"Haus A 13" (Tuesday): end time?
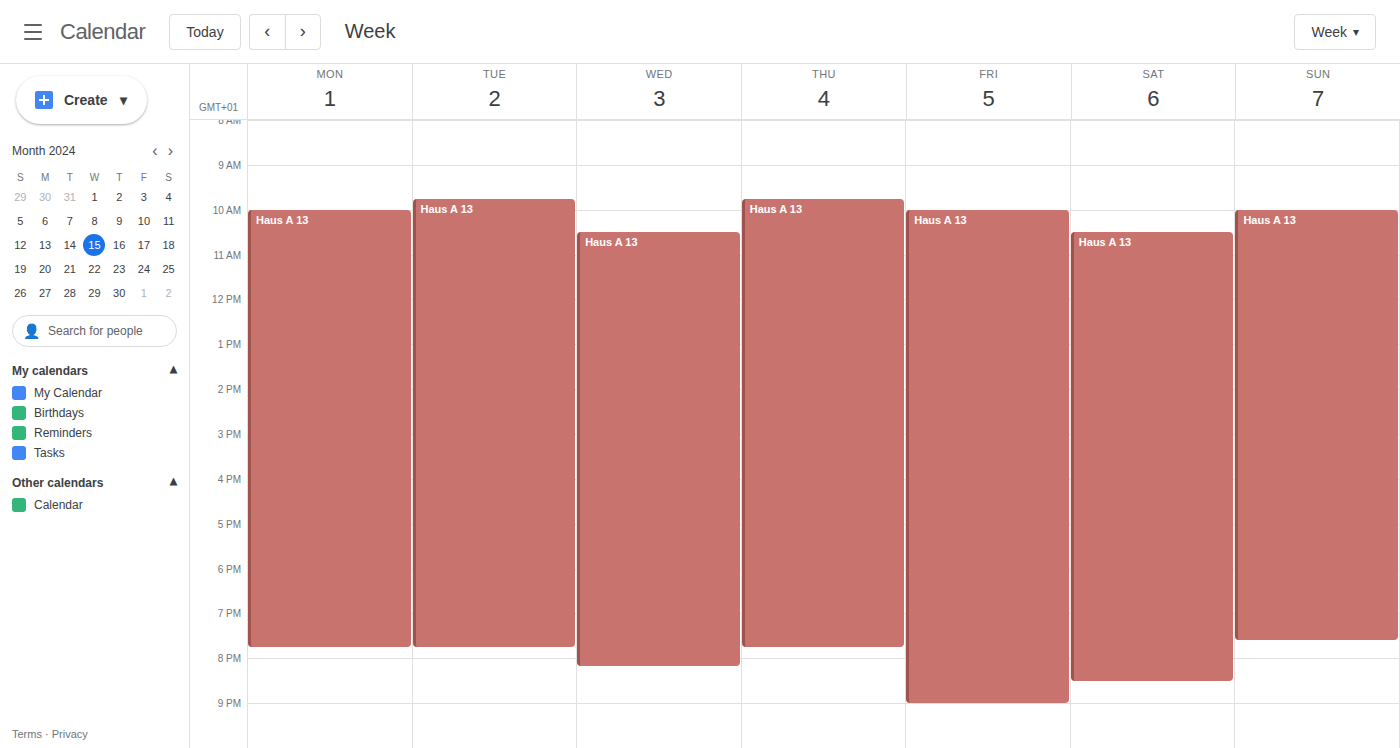
7:45 PM